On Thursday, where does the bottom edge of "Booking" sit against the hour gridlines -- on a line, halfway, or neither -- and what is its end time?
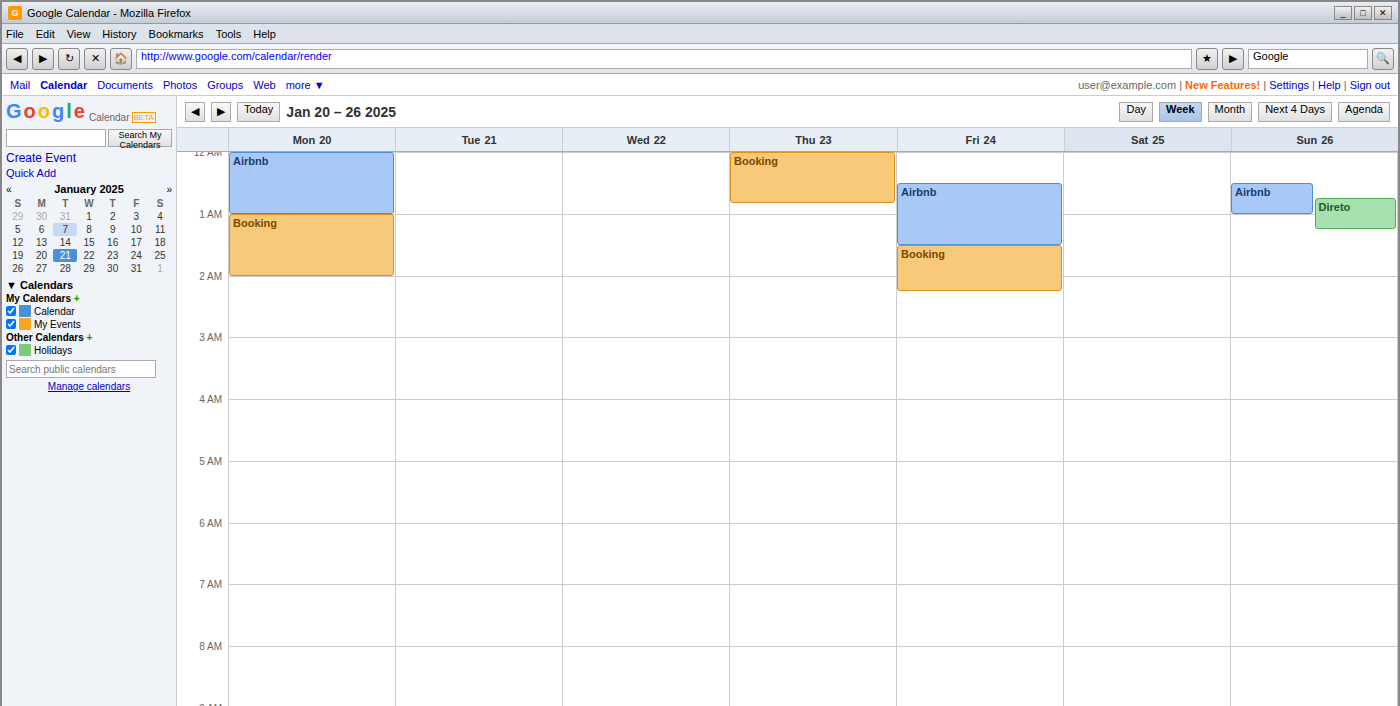
12:50 AM -- neither: 50 minutes below the 12 AM line and 10 minutes above the 1 AM line.